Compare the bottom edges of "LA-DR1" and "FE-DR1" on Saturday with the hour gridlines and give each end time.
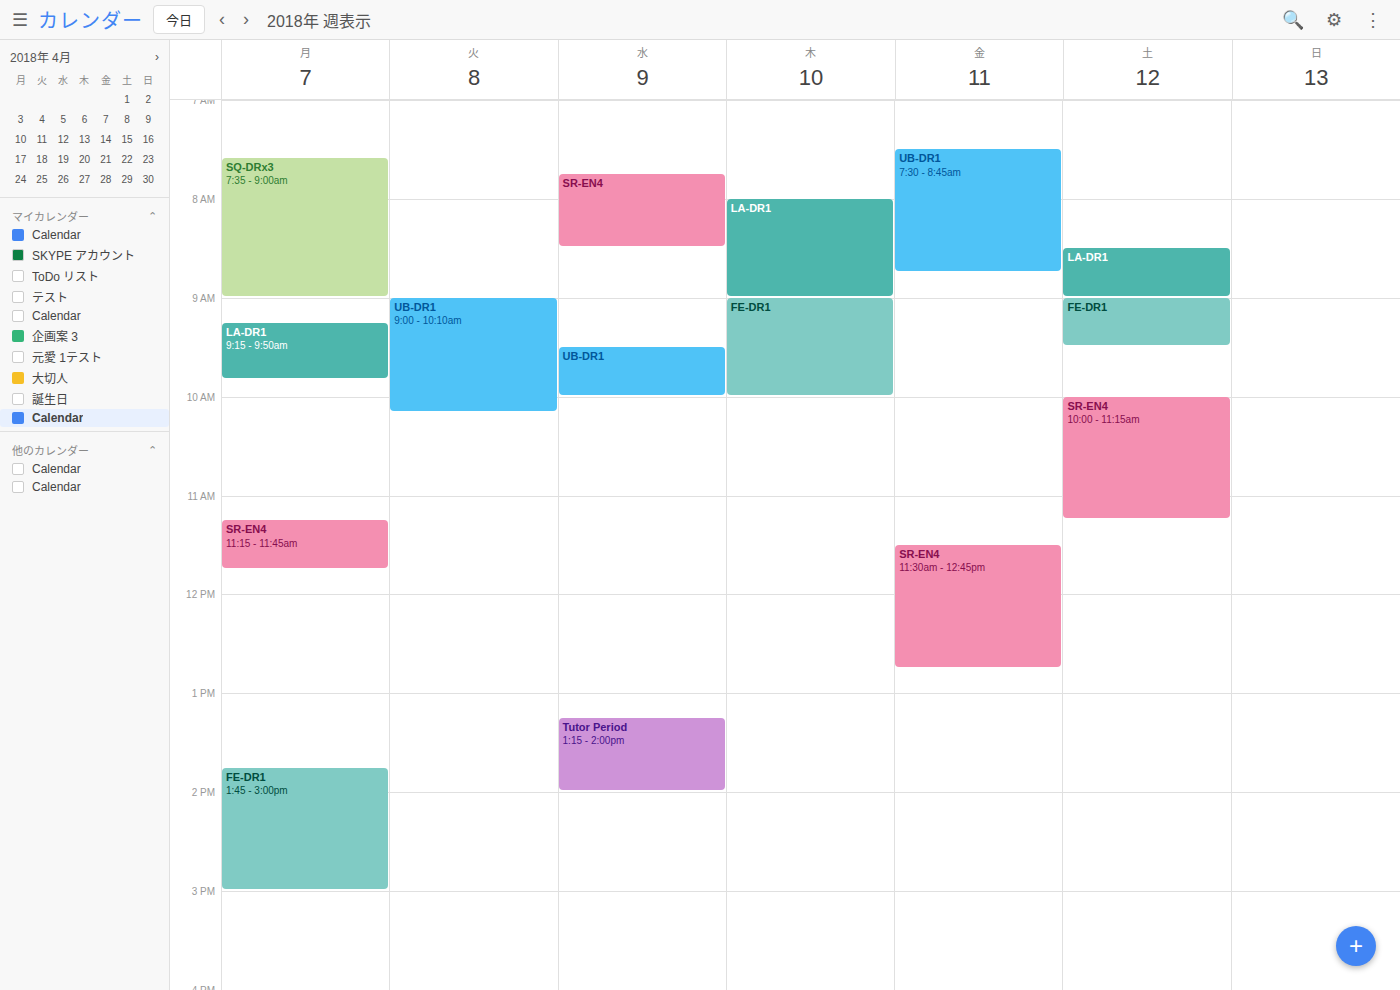
"LA-DR1": 9:00 AM, exactly on the 9 AM line. "FE-DR1": 9:30 AM, halfway between the 9 AM and 10 AM lines.